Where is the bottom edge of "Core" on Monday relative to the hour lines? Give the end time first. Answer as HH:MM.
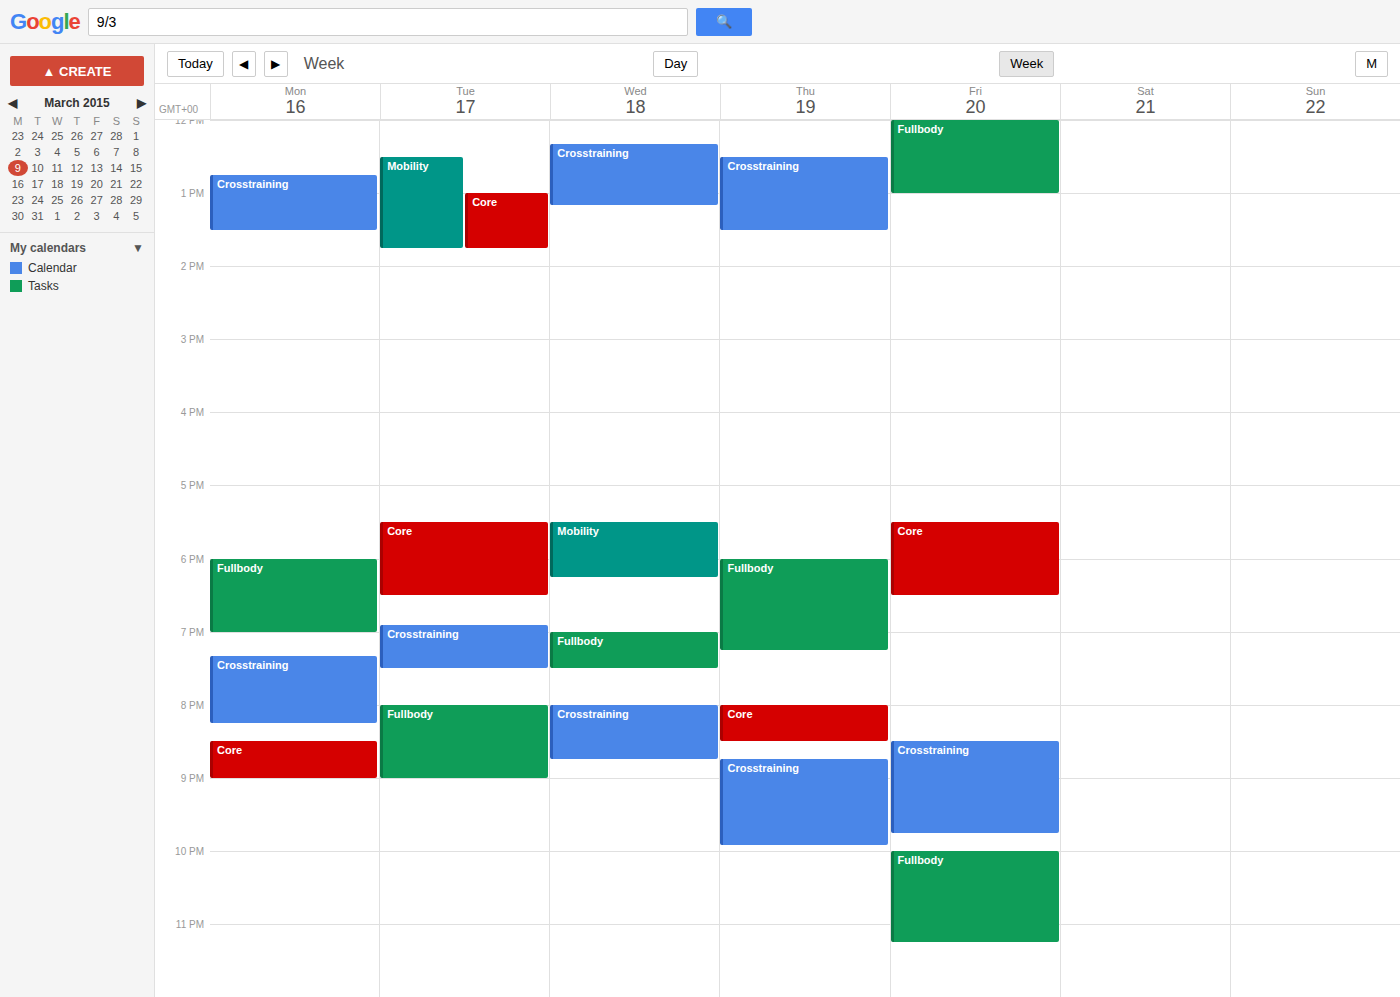
21:00 -- exactly on the 21:00 line.